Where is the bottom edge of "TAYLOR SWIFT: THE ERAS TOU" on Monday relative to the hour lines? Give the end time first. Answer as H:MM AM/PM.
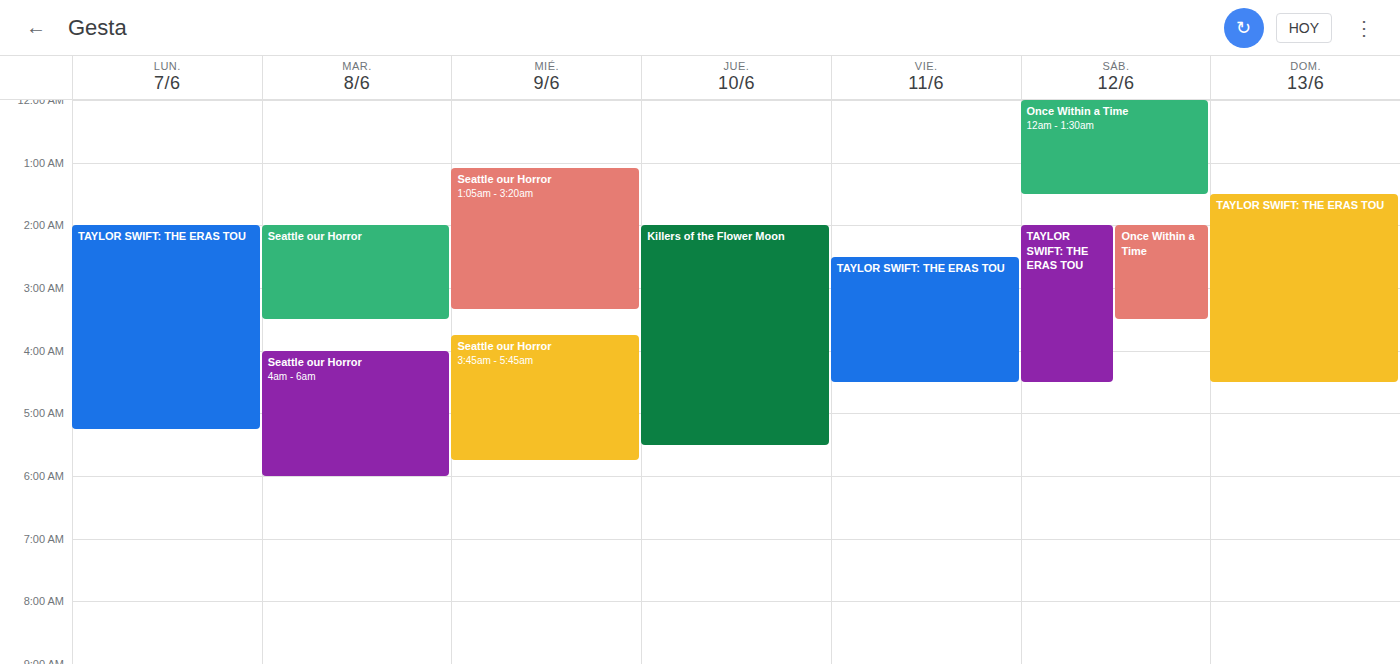
5:15 AM -- neither: a quarter of the way from the 5 AM line to the 6 AM line.